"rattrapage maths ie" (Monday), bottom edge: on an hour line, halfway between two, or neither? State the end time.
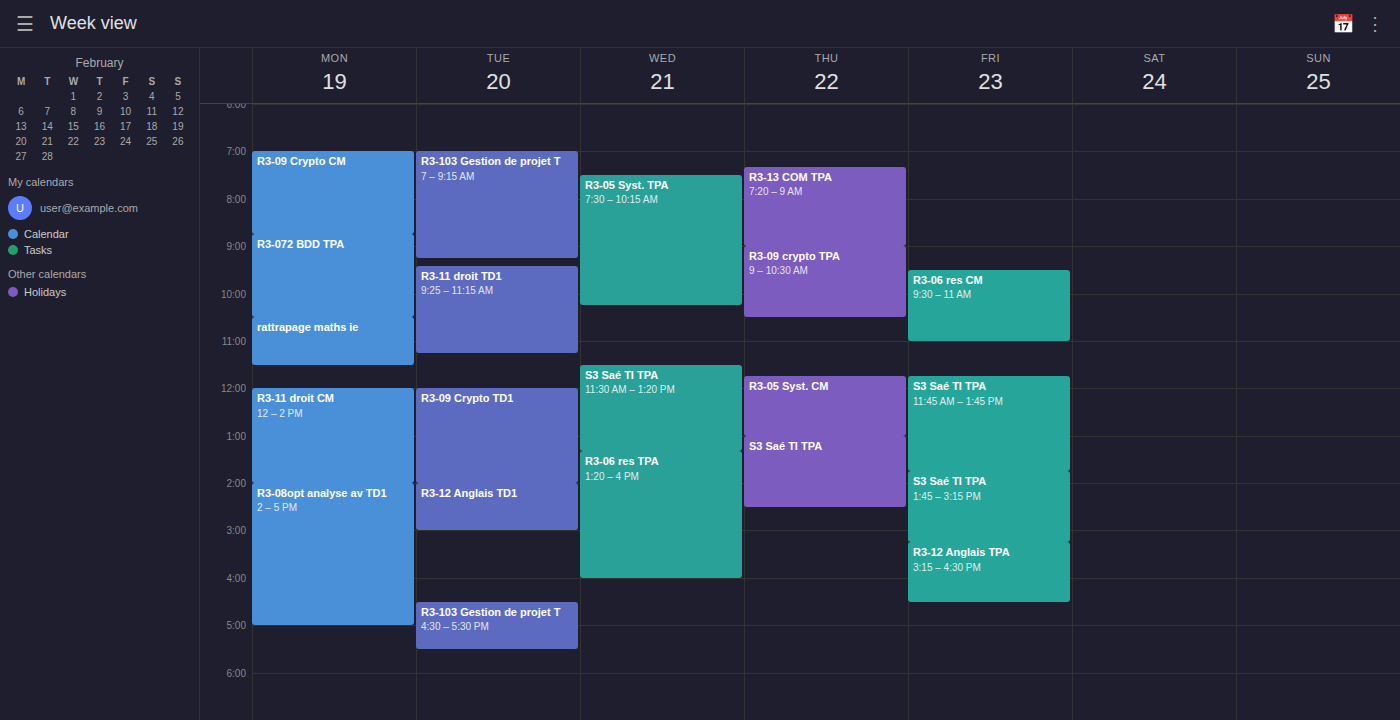
11:30 AM -- halfway between the 11 AM and 12 PM lines.